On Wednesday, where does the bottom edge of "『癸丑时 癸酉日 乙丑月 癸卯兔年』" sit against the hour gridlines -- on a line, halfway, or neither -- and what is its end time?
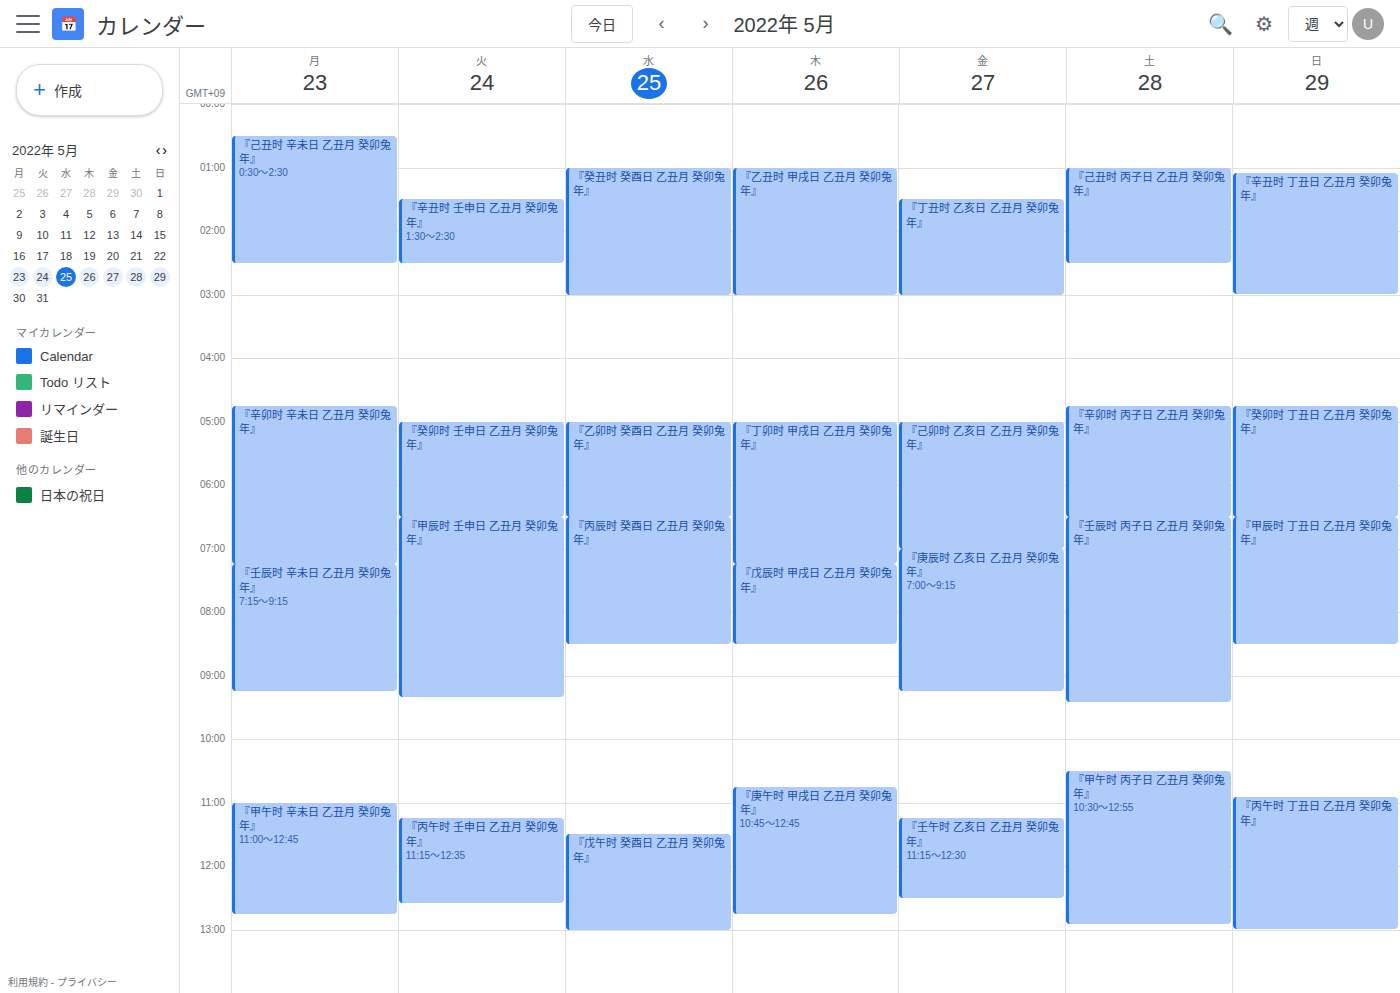
3:00 AM -- exactly on the 3 AM line.